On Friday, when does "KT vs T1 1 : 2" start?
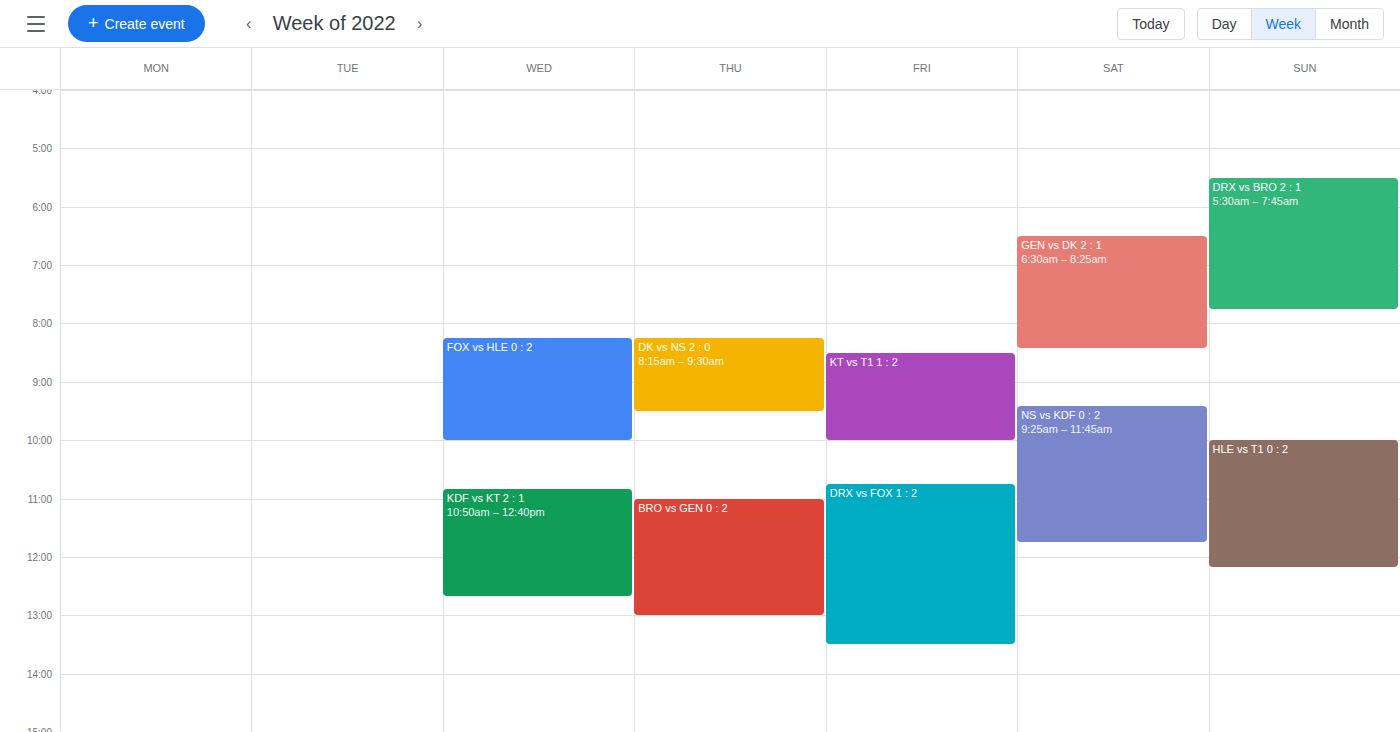
8:30 AM